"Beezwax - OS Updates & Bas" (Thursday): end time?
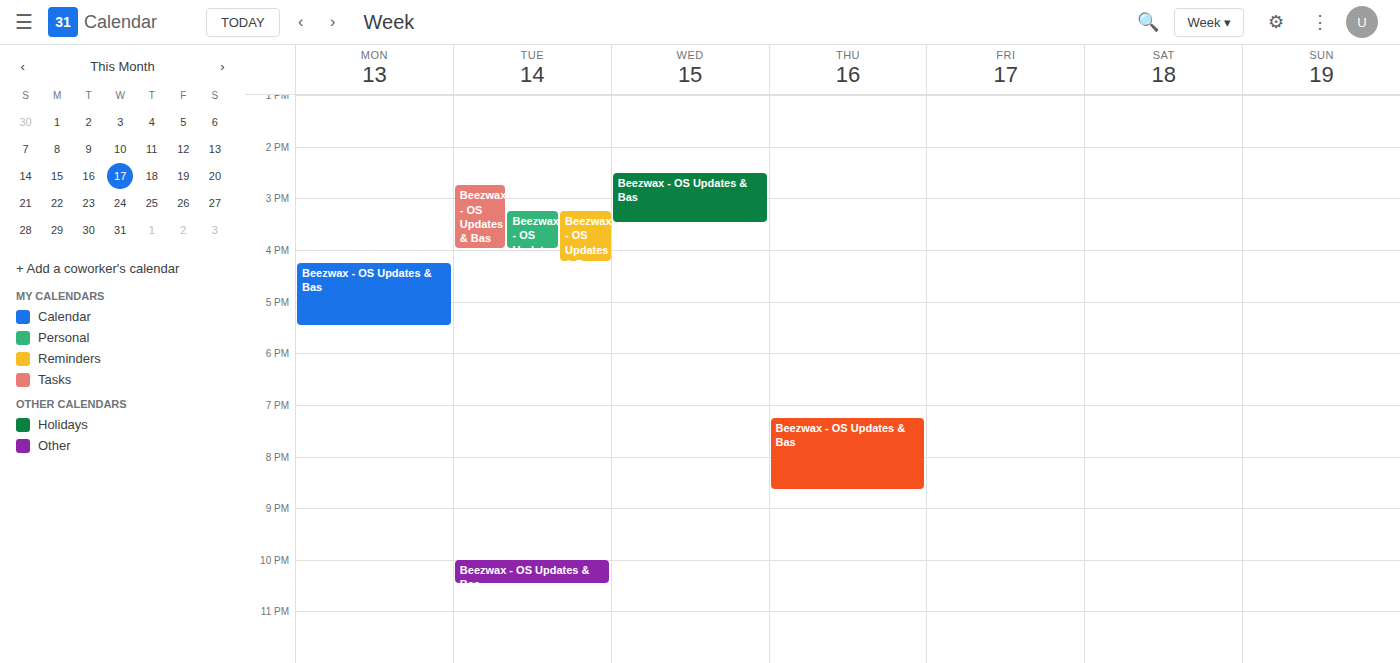
8:40 PM